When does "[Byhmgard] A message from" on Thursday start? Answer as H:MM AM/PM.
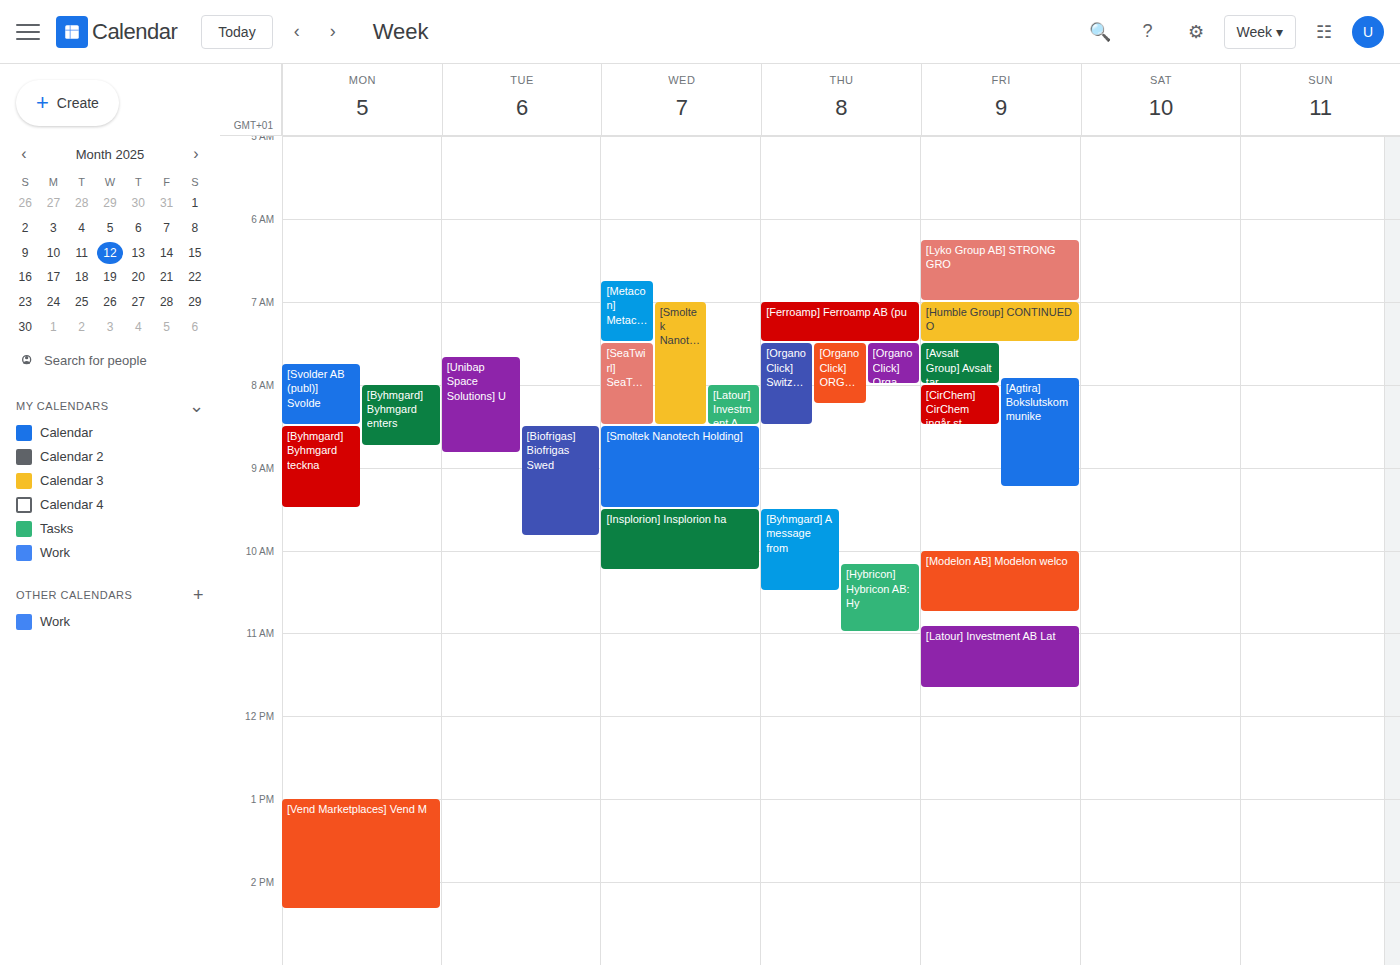
9:30 AM